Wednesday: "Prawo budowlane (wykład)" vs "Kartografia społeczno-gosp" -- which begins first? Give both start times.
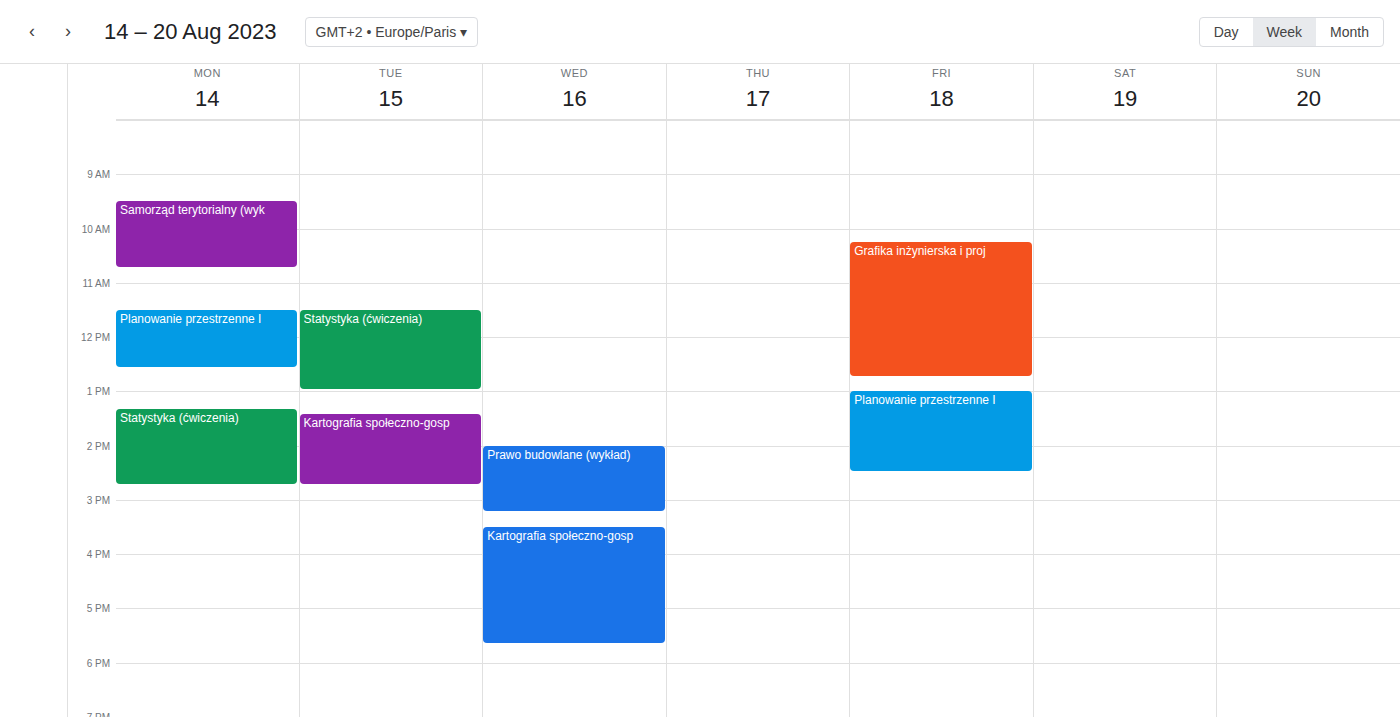
"Prawo budowlane (wykład)" 2:00 PM; "Kartografia społeczno-gosp" 3:30 PM.